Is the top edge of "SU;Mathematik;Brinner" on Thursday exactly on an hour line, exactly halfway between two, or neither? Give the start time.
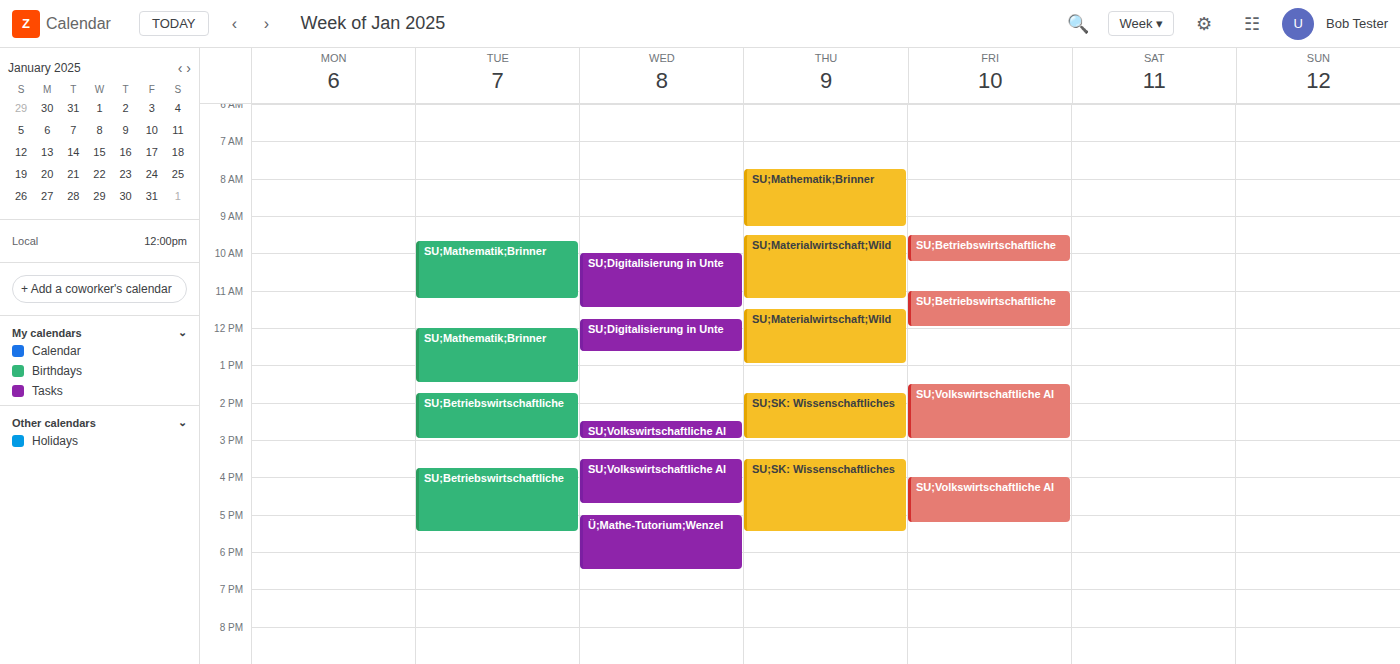
7:45 AM -- neither: three quarters of the way from the 7 AM line to the 8 AM line.